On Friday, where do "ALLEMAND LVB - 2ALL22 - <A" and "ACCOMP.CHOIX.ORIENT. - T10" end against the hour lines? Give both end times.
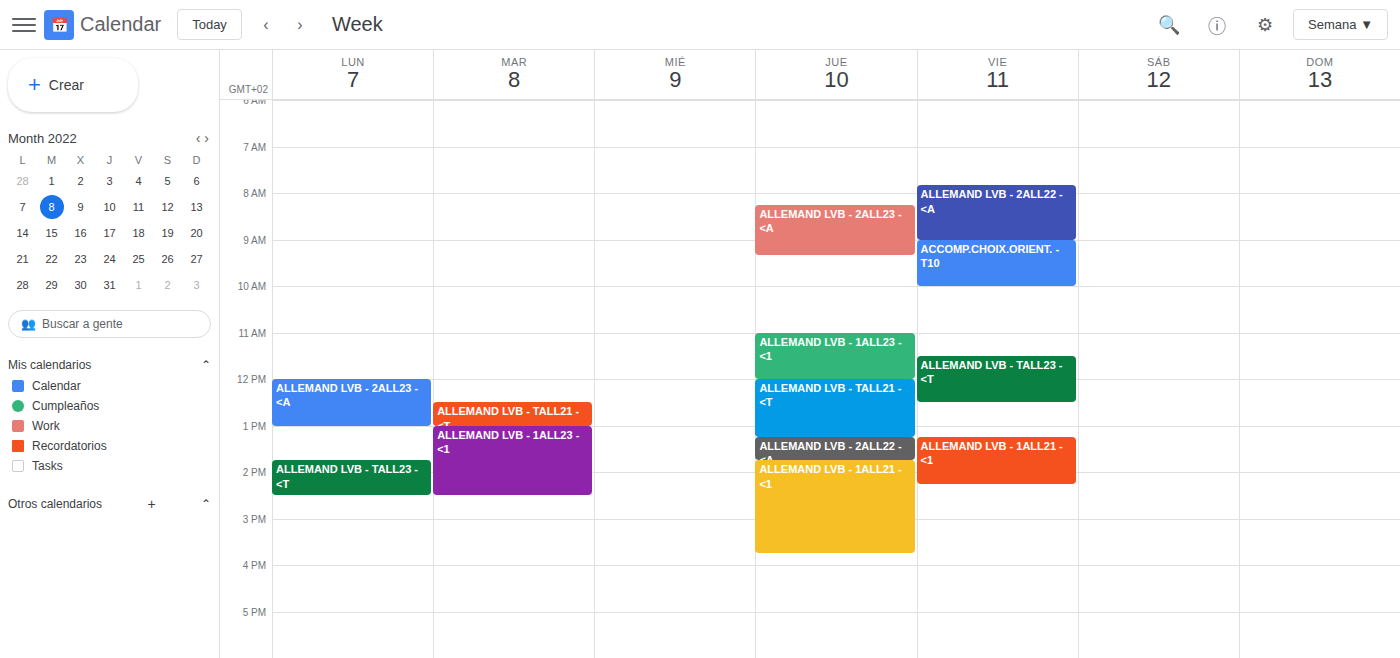
"ALLEMAND LVB - 2ALL22 - <A": 9:00 AM, exactly on the 9 AM line. "ACCOMP.CHOIX.ORIENT. - T10": 10:00 AM, exactly on the 10 AM line.